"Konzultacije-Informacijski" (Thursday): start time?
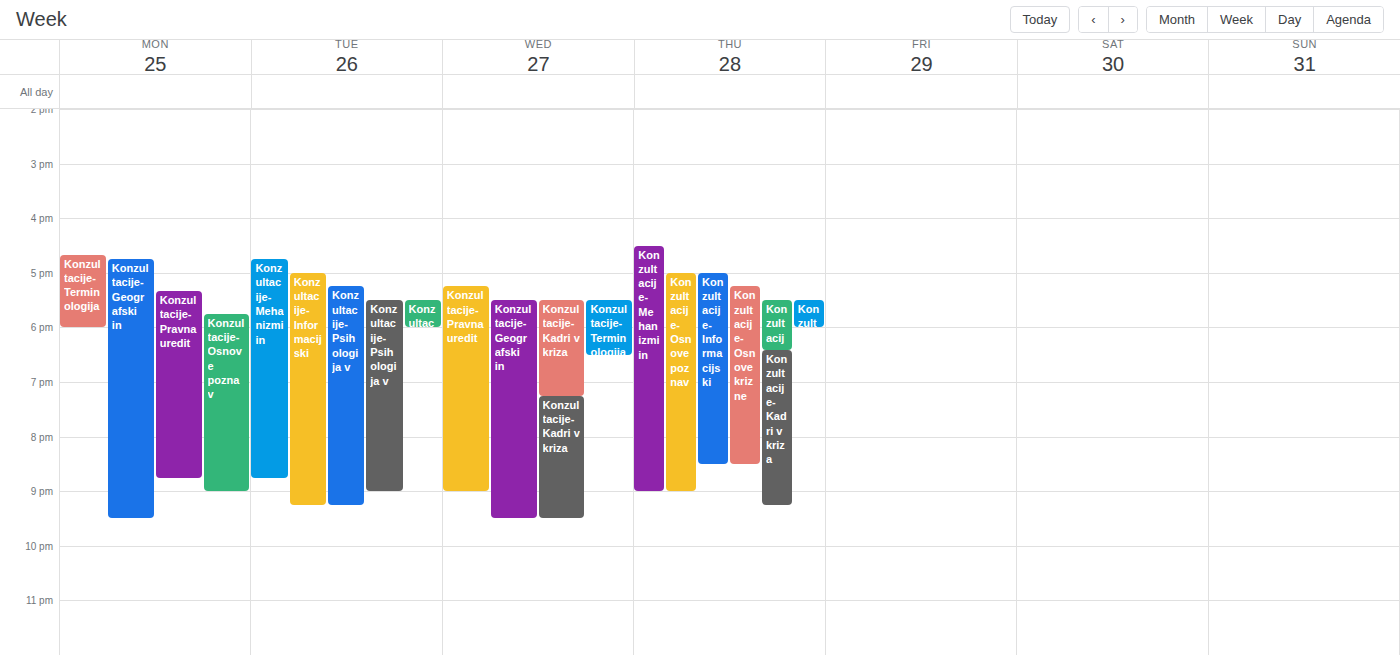
5:00 PM